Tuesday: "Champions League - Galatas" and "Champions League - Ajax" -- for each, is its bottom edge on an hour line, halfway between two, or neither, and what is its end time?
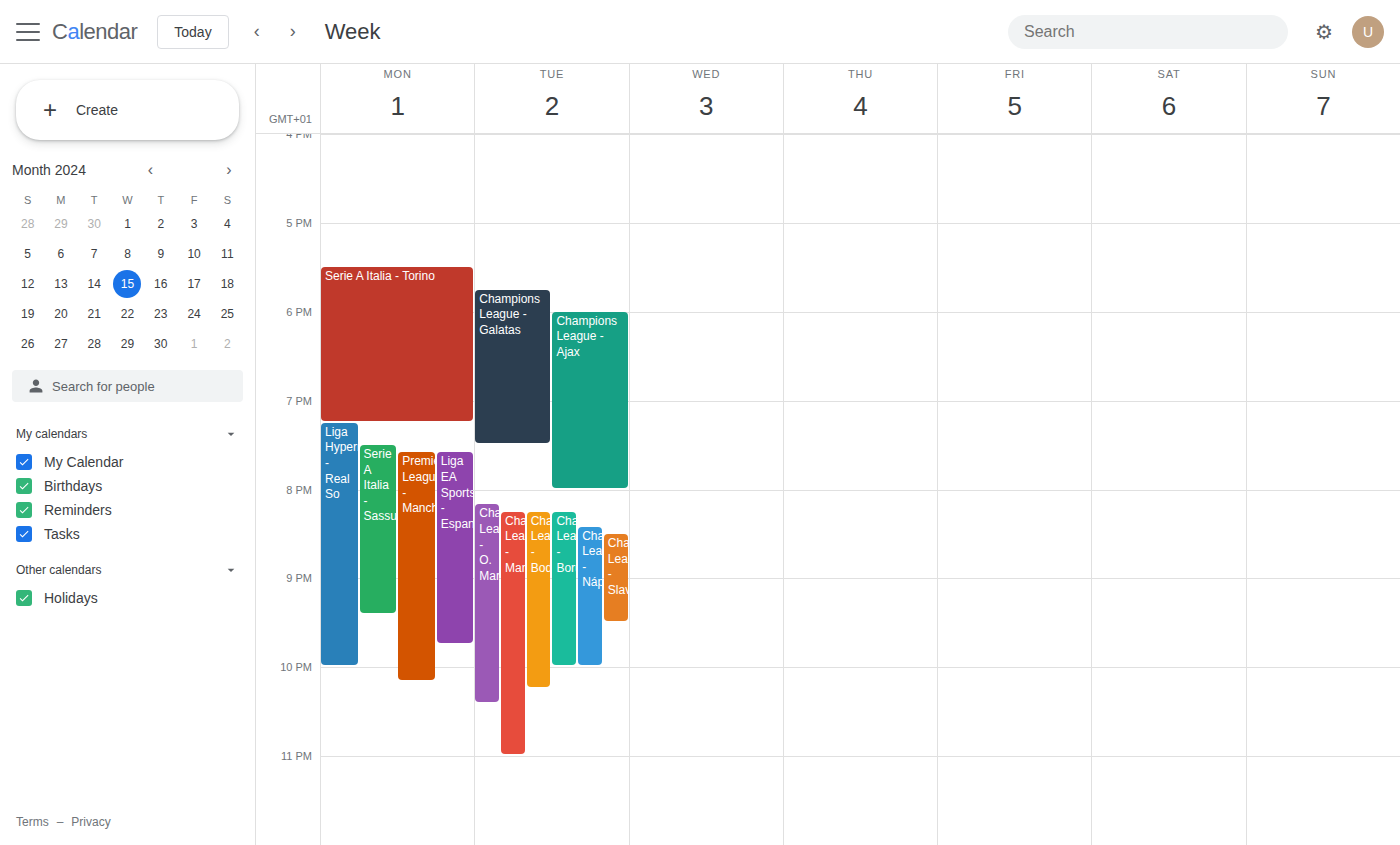
"Champions League - Galatas": 7:30 PM, halfway between the 7 PM and 8 PM lines. "Champions League - Ajax": 8:00 PM, exactly on the 8 PM line.